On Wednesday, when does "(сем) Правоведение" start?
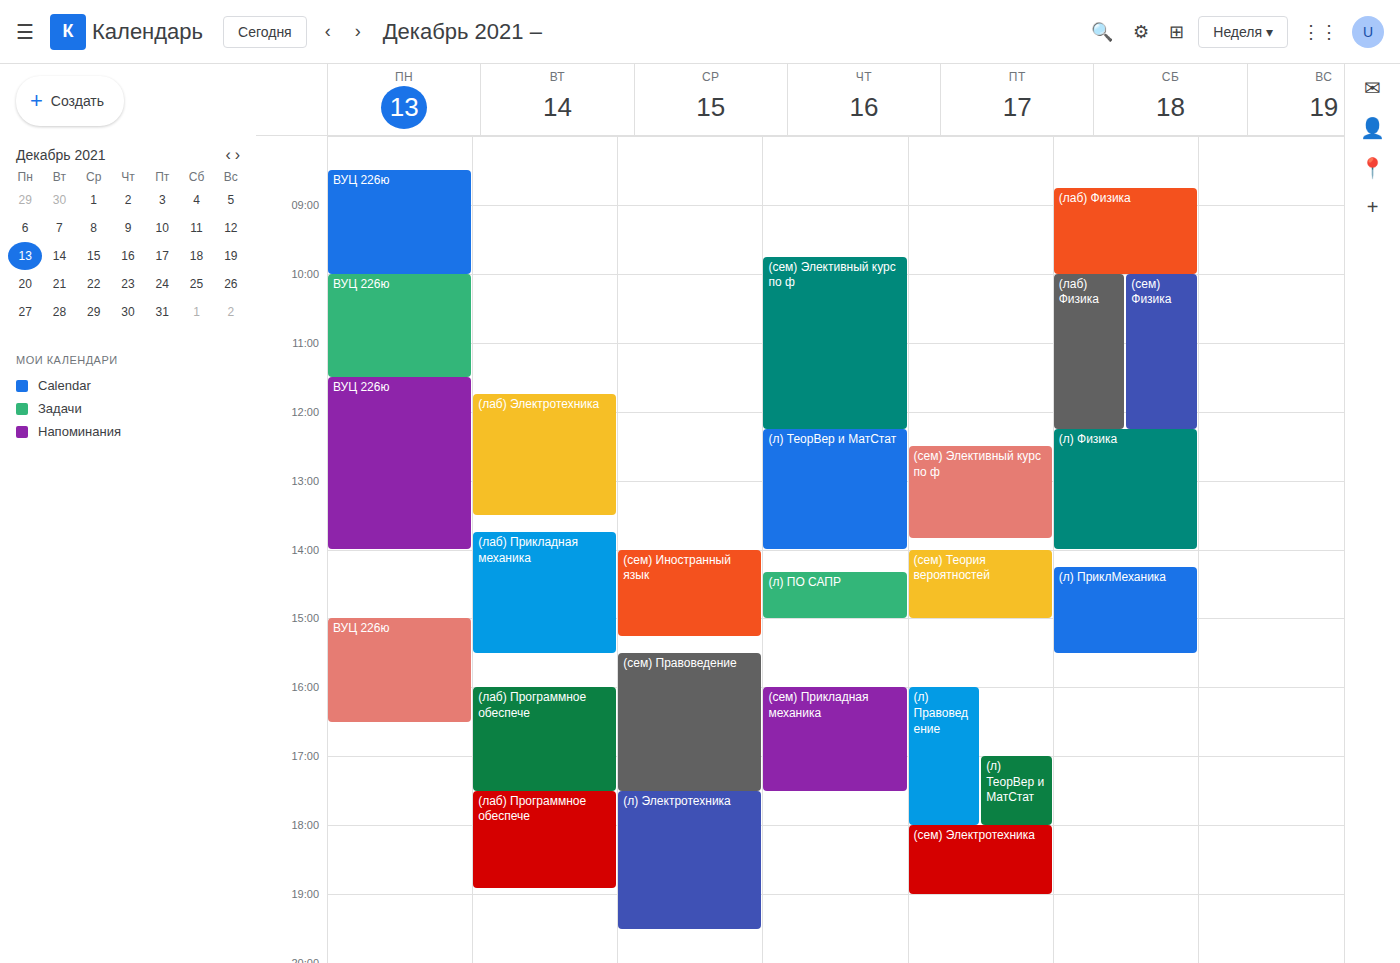
15:30